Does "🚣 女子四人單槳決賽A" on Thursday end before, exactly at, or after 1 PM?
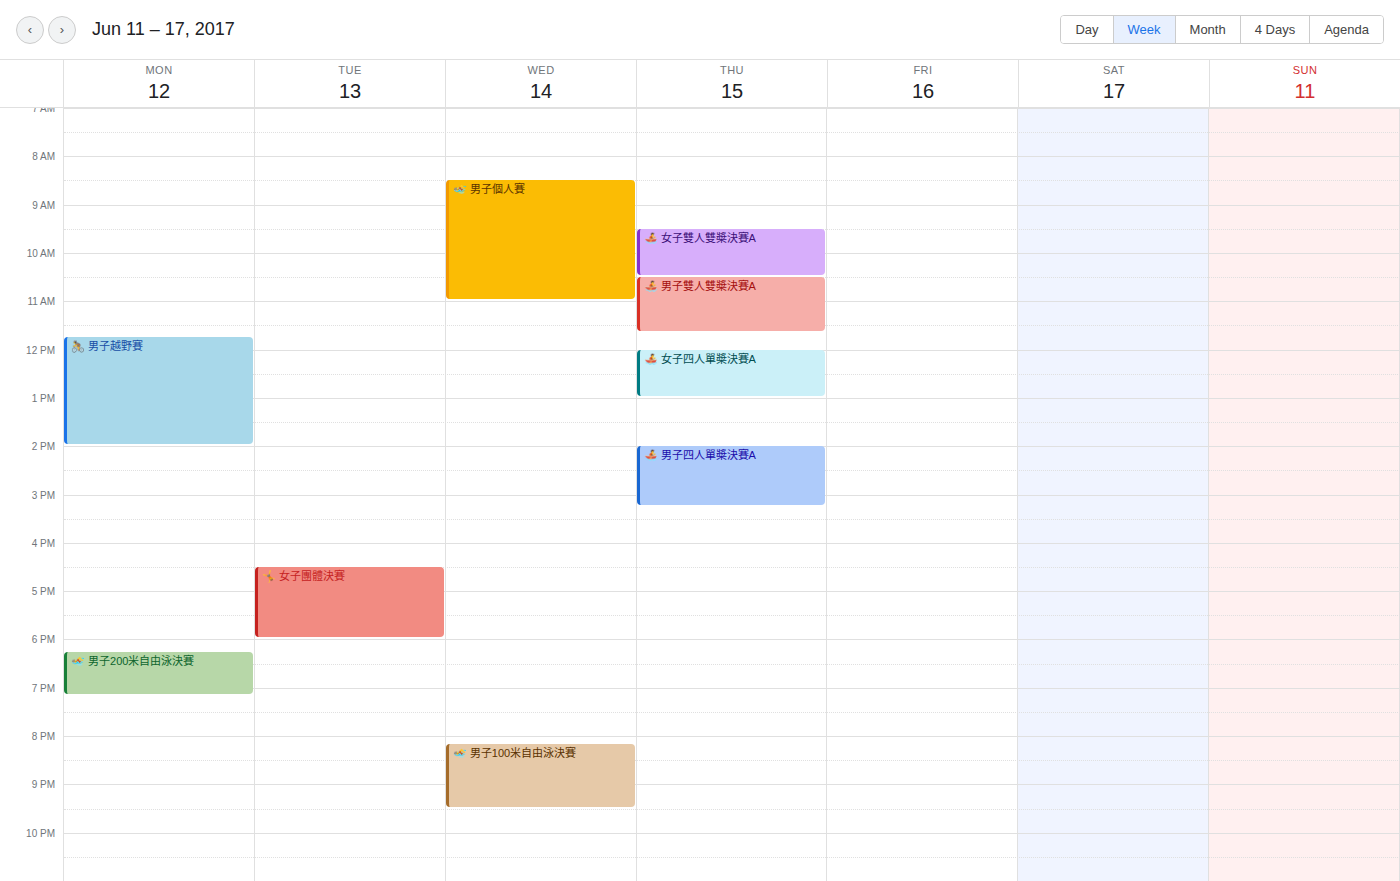
1:00 PM -- exactly at 1 PM, on the 1 PM line.